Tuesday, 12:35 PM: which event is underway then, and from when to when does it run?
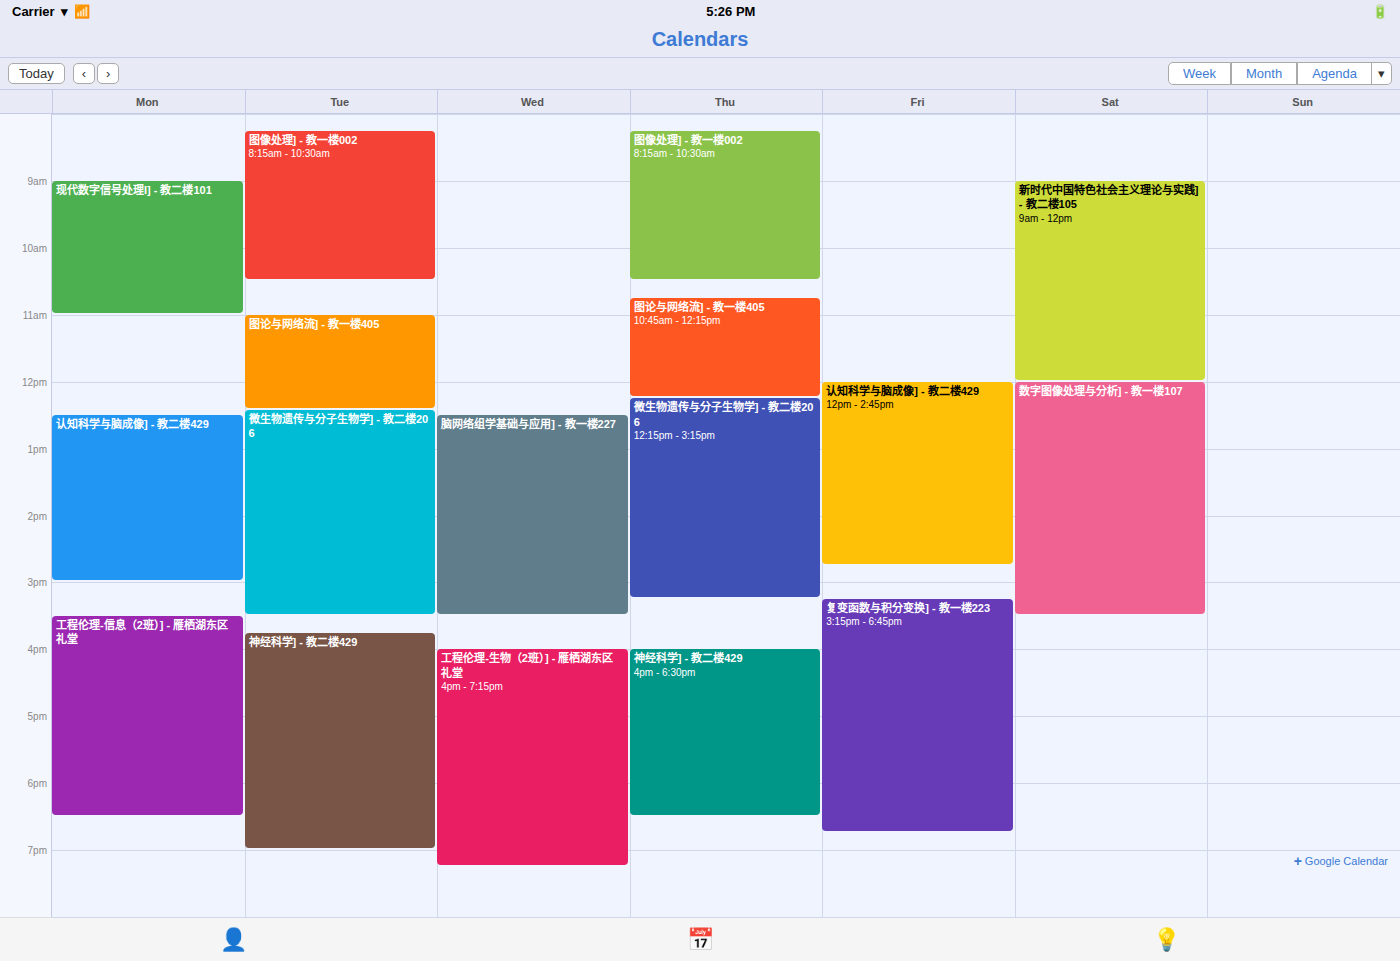
"微生物遗传与分子生物学] - 教二楼206", 12:25 PM to 3:30 PM